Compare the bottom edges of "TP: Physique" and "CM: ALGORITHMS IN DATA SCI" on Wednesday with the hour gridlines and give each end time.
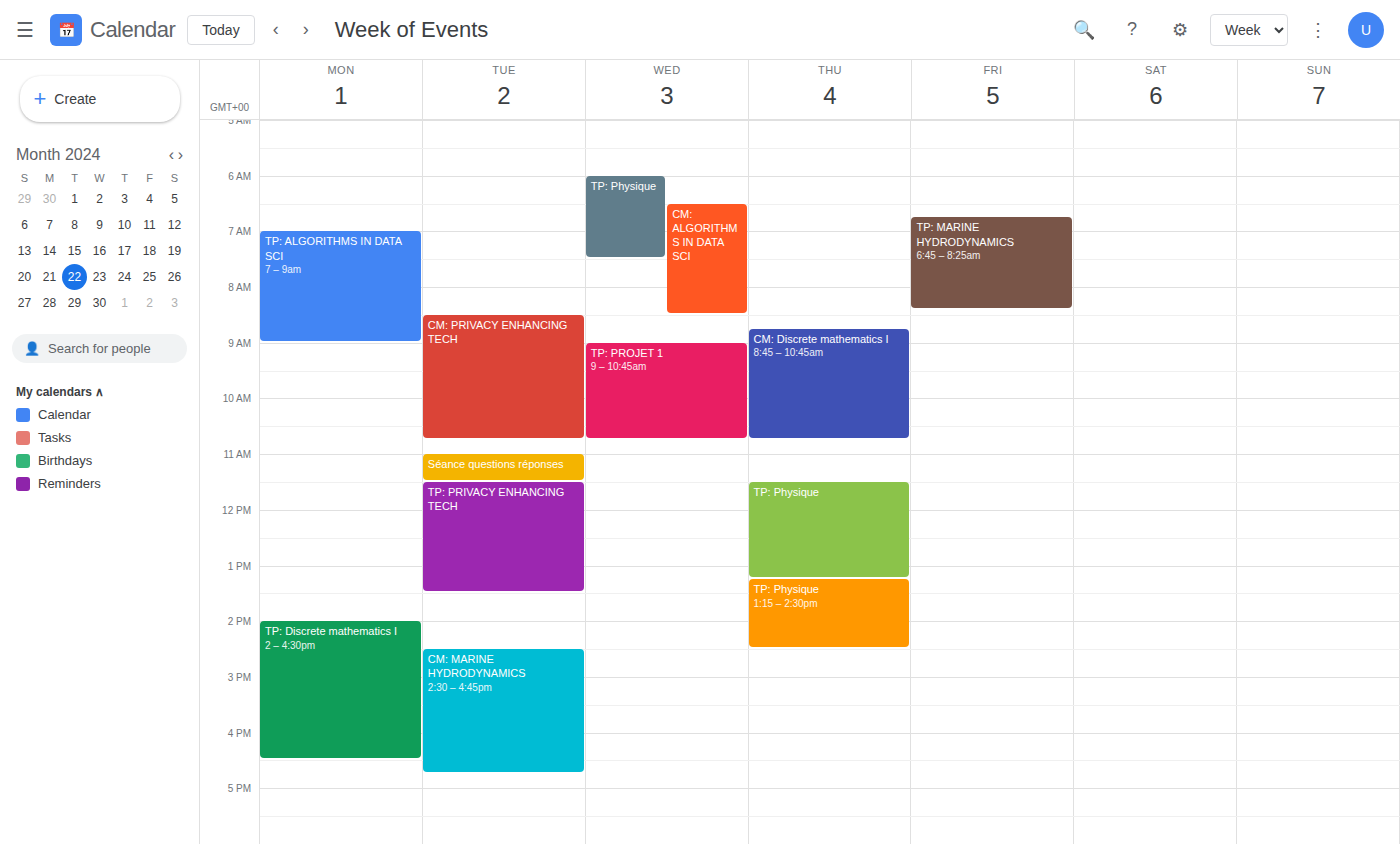
"TP: Physique": 7:30 AM, halfway between the 7 AM and 8 AM lines. "CM: ALGORITHMS IN DATA SCI": 8:30 AM, halfway between the 8 AM and 9 AM lines.